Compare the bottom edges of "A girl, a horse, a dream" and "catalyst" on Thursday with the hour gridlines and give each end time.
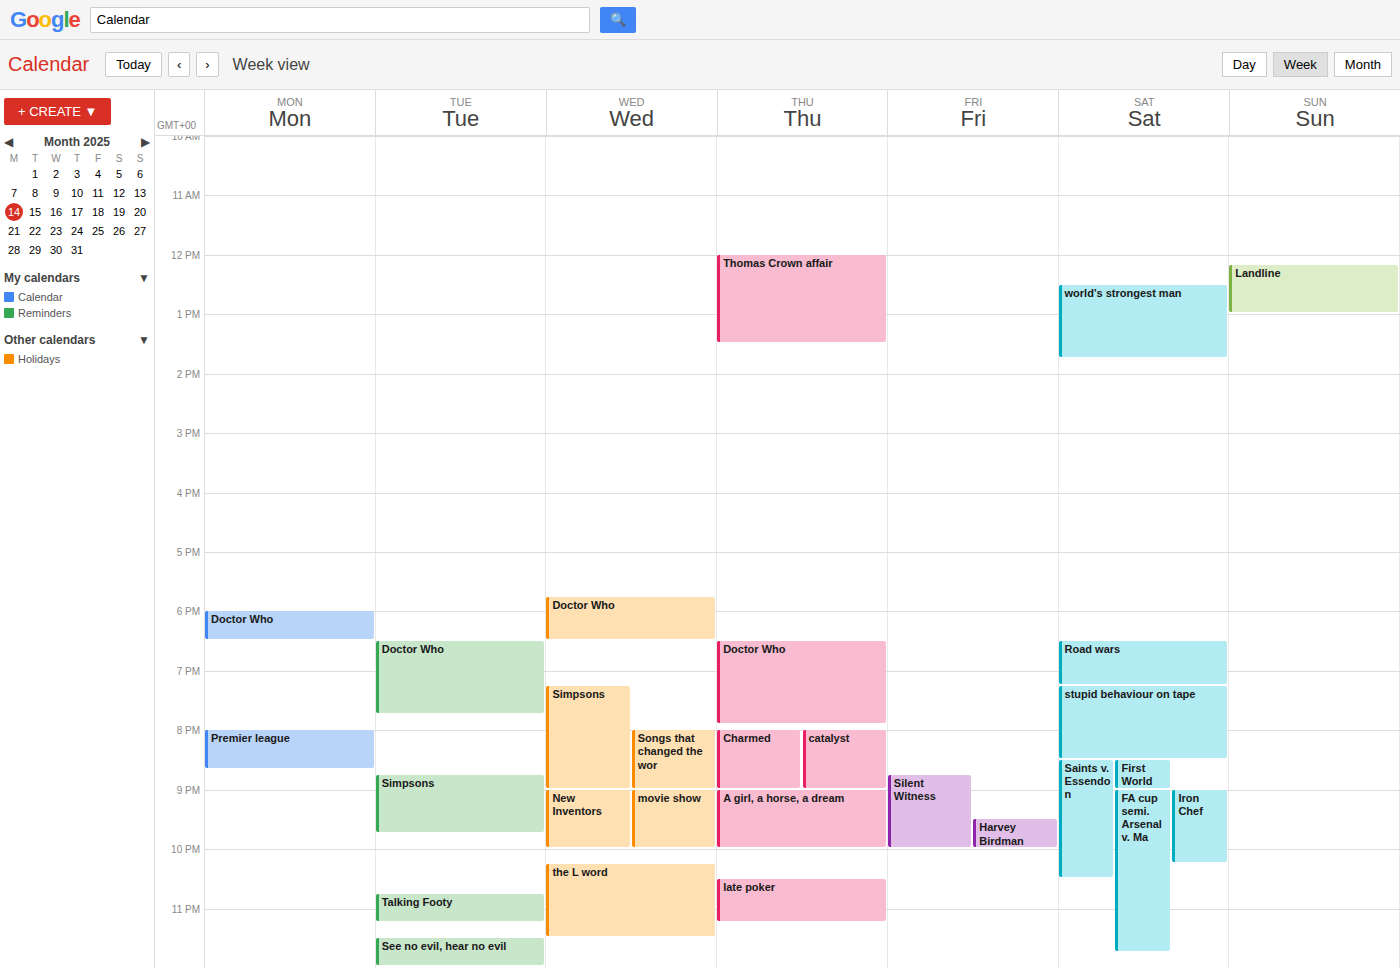
"A girl, a horse, a dream": 10:00 PM, exactly on the 10 PM line. "catalyst": 9:00 PM, exactly on the 9 PM line.